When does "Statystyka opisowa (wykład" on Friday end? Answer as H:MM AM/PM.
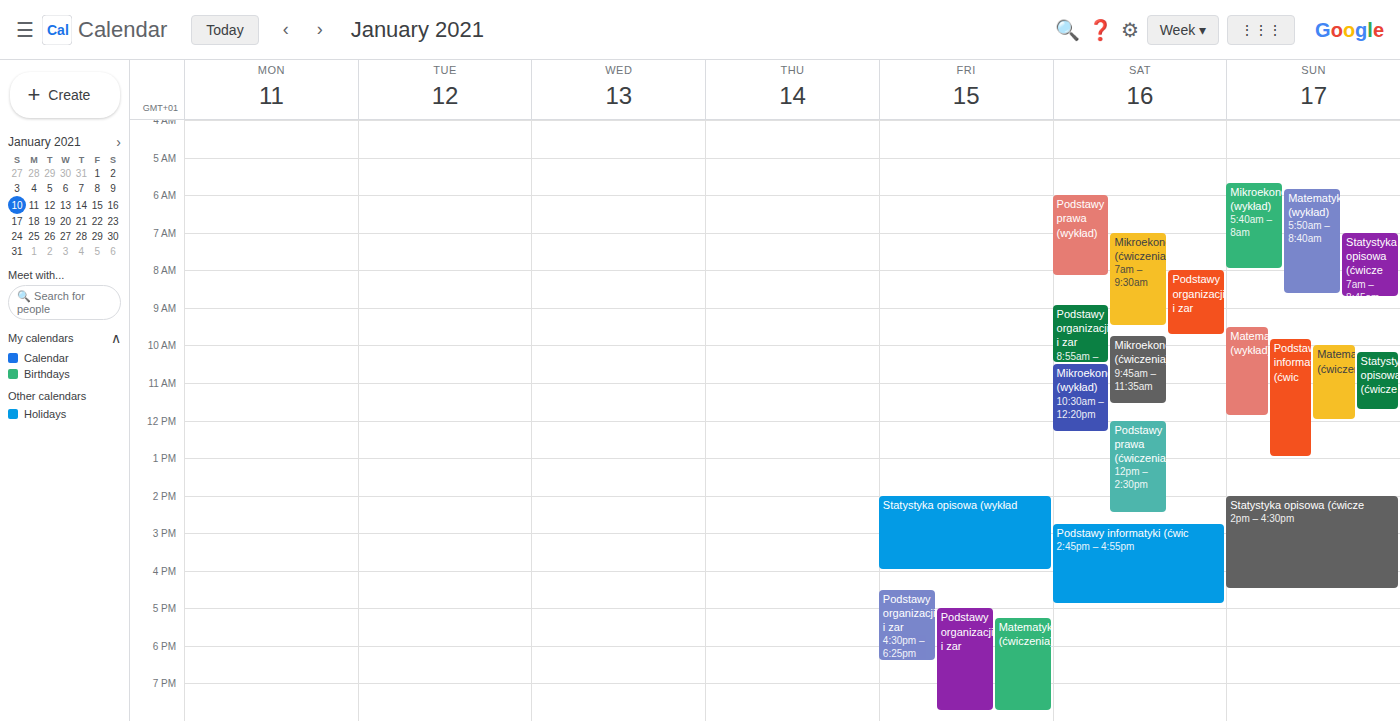
4:00 PM